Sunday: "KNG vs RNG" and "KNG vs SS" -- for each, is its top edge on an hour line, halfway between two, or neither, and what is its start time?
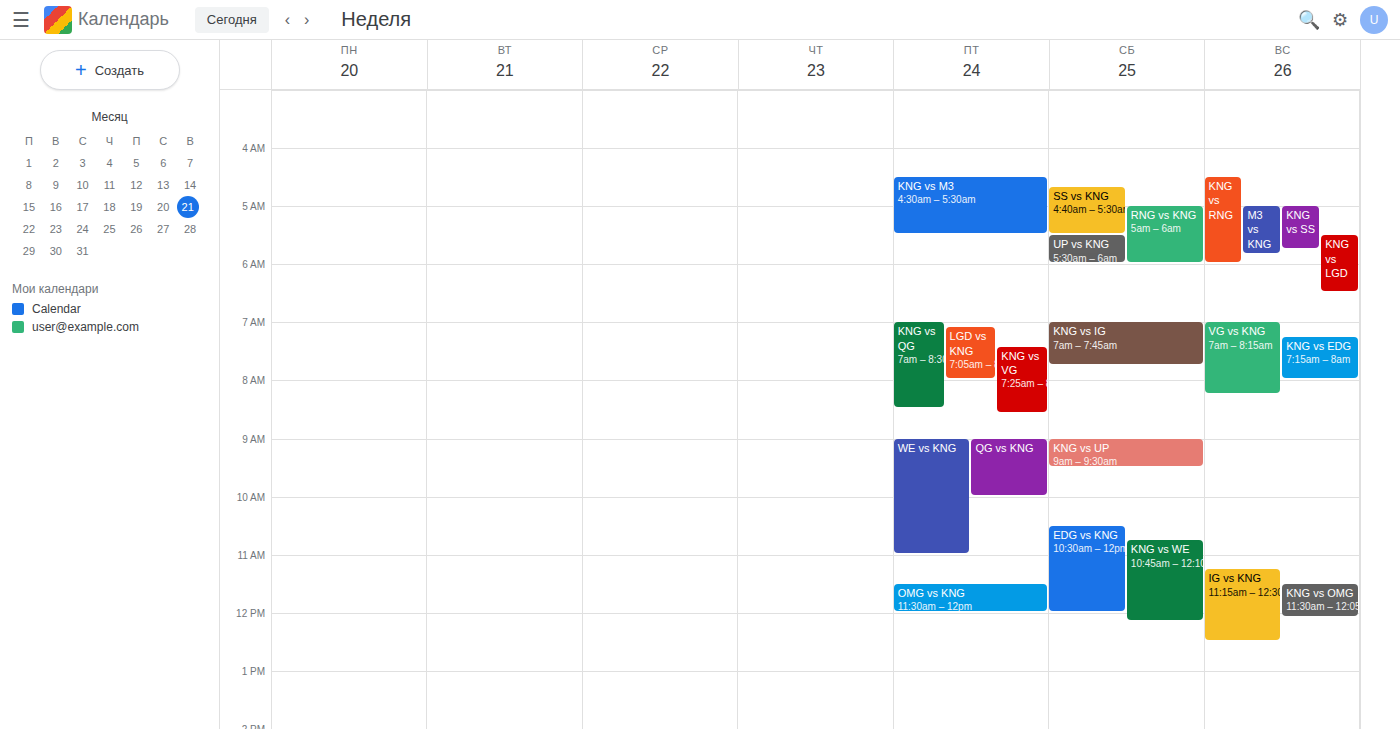
"KNG vs RNG": 4:30 AM, halfway between the 4 AM and 5 AM lines. "KNG vs SS": 5:00 AM, exactly on the 5 AM line.